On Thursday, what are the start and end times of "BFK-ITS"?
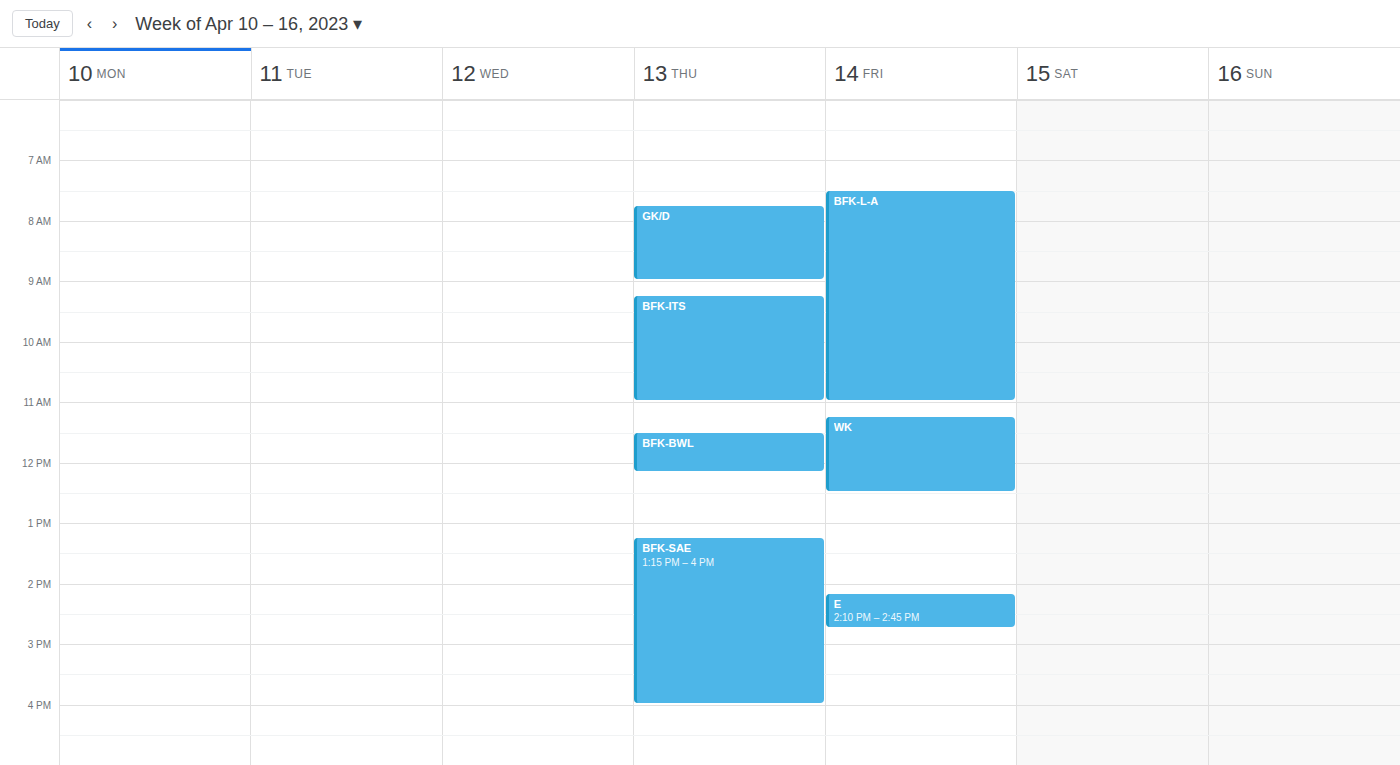
9:15 AM to 11:00 AM